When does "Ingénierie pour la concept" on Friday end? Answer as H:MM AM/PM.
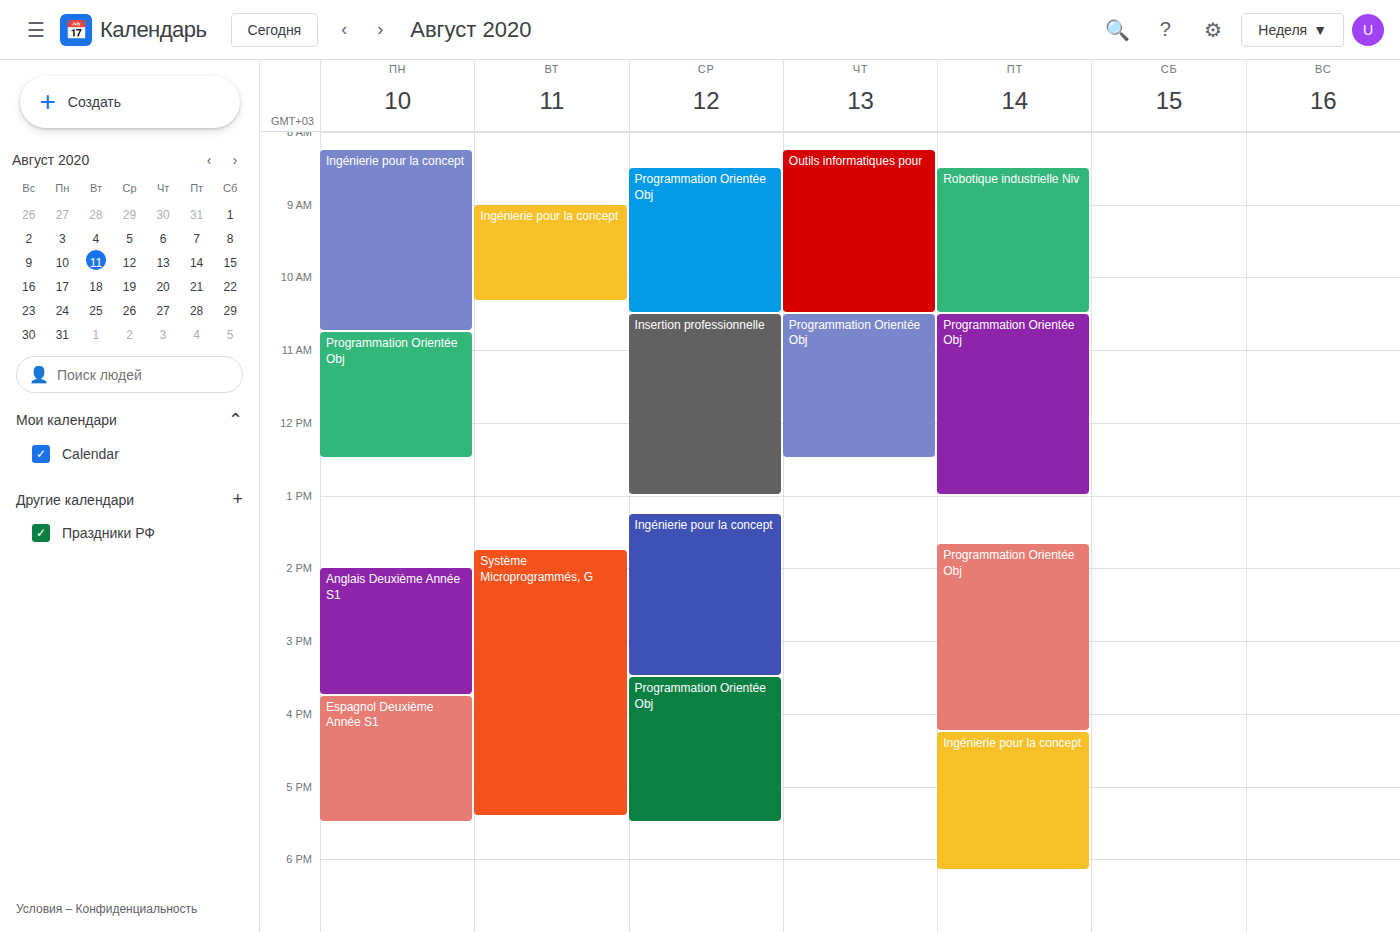
6:10 PM